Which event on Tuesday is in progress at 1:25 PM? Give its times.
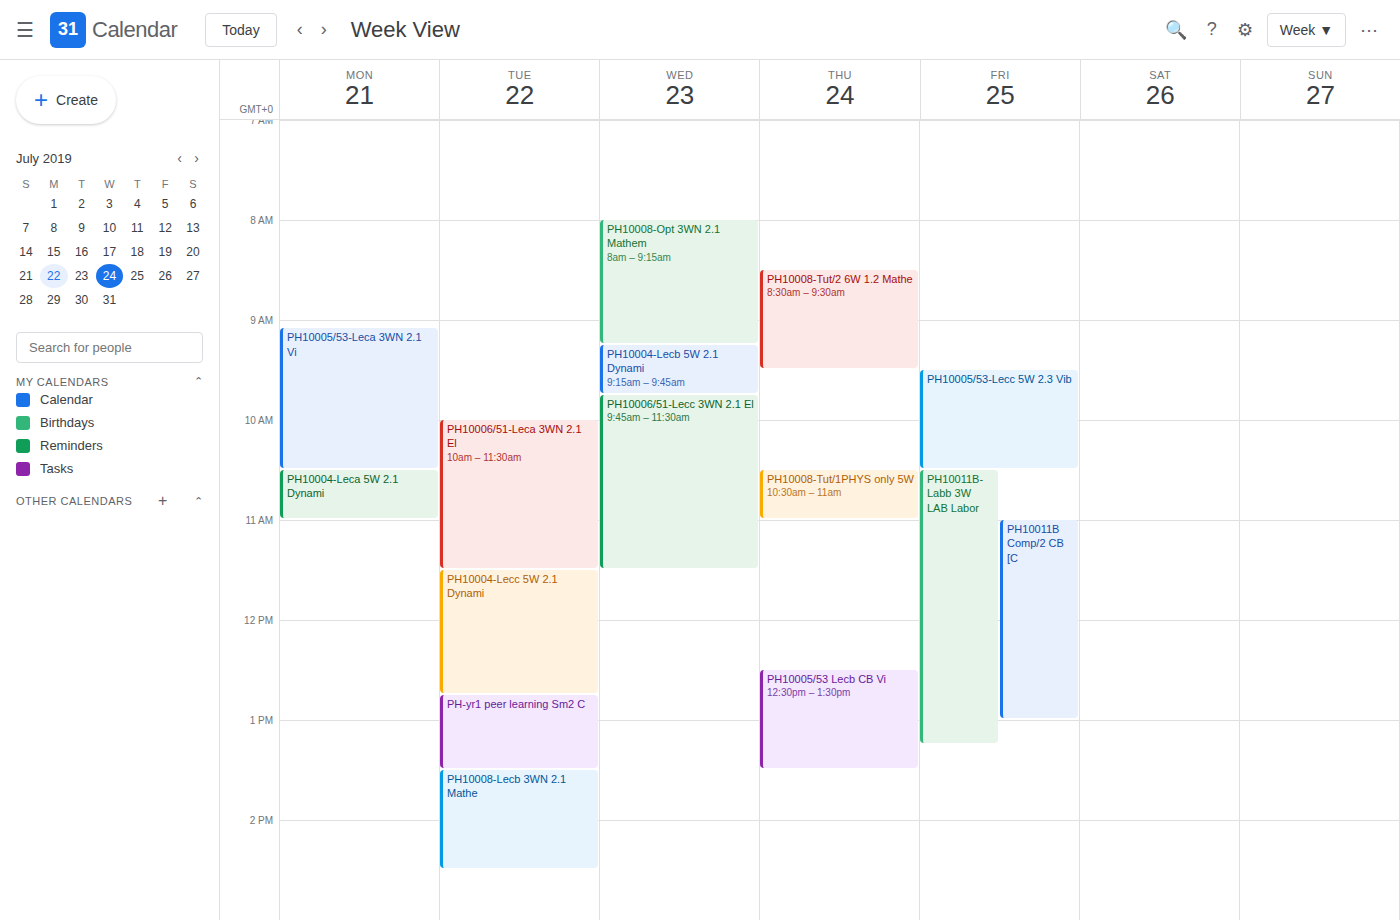
"PH-yr1 peer learning Sm2 C", 12:45 PM to 1:30 PM